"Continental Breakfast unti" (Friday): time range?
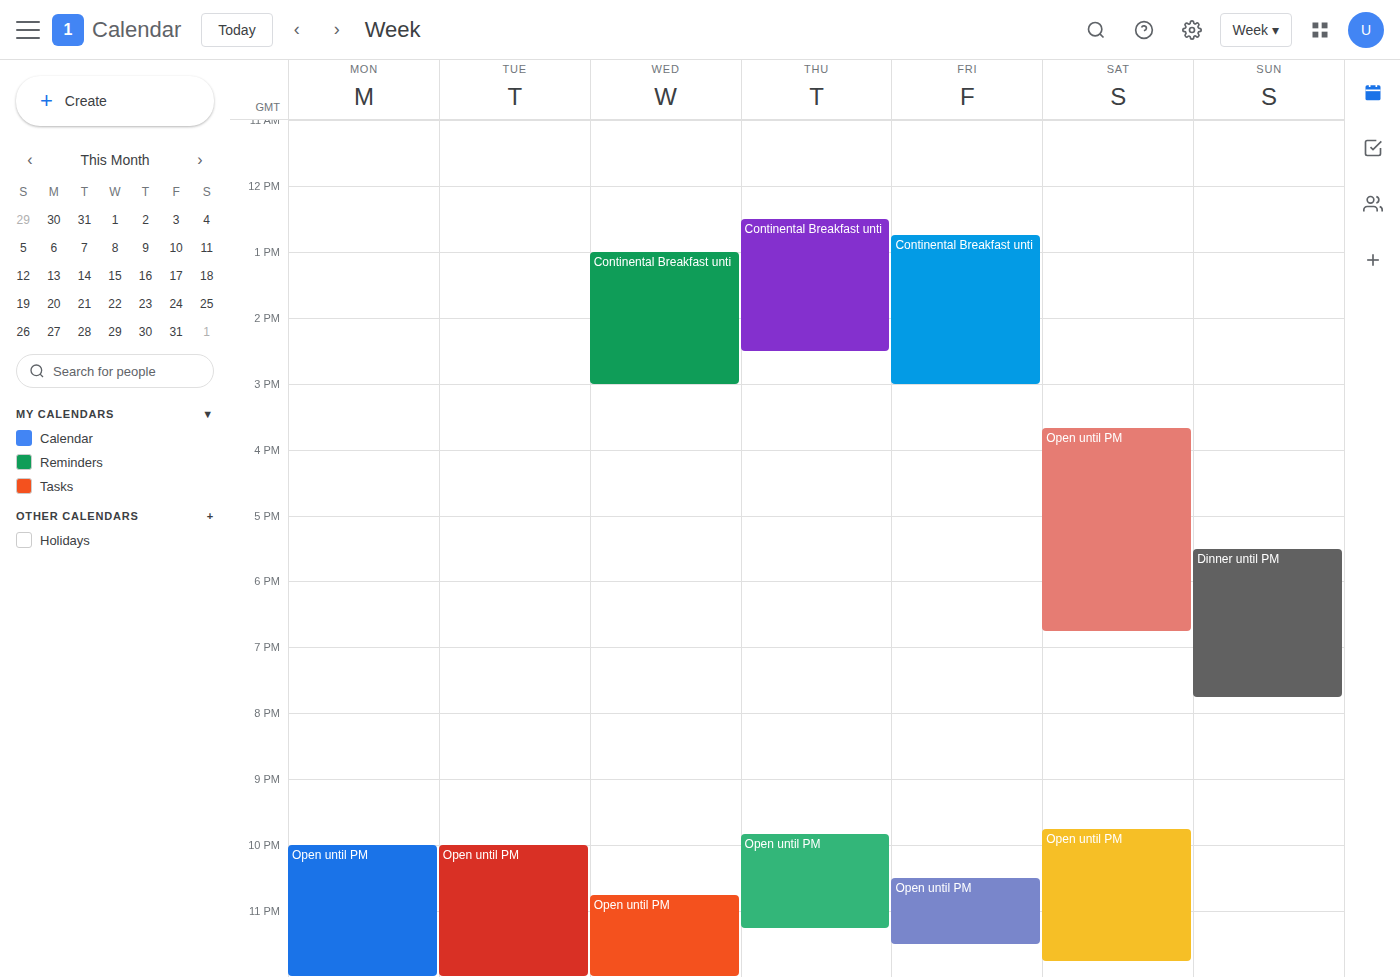
12:45 PM to 3:00 PM